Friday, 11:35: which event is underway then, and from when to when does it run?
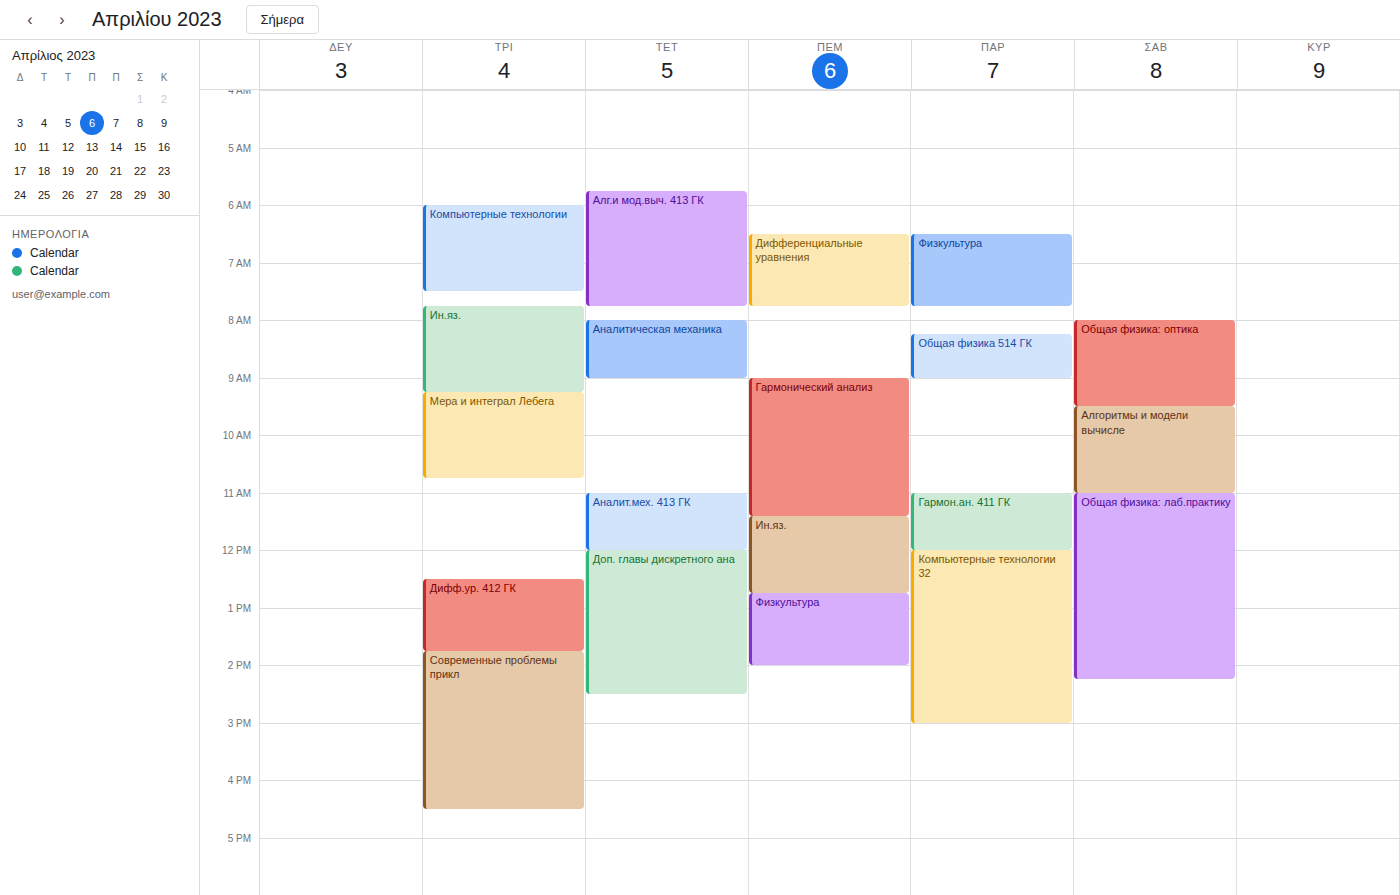
"Гармон.ан. 411 ГК", 11:00 to 12:00